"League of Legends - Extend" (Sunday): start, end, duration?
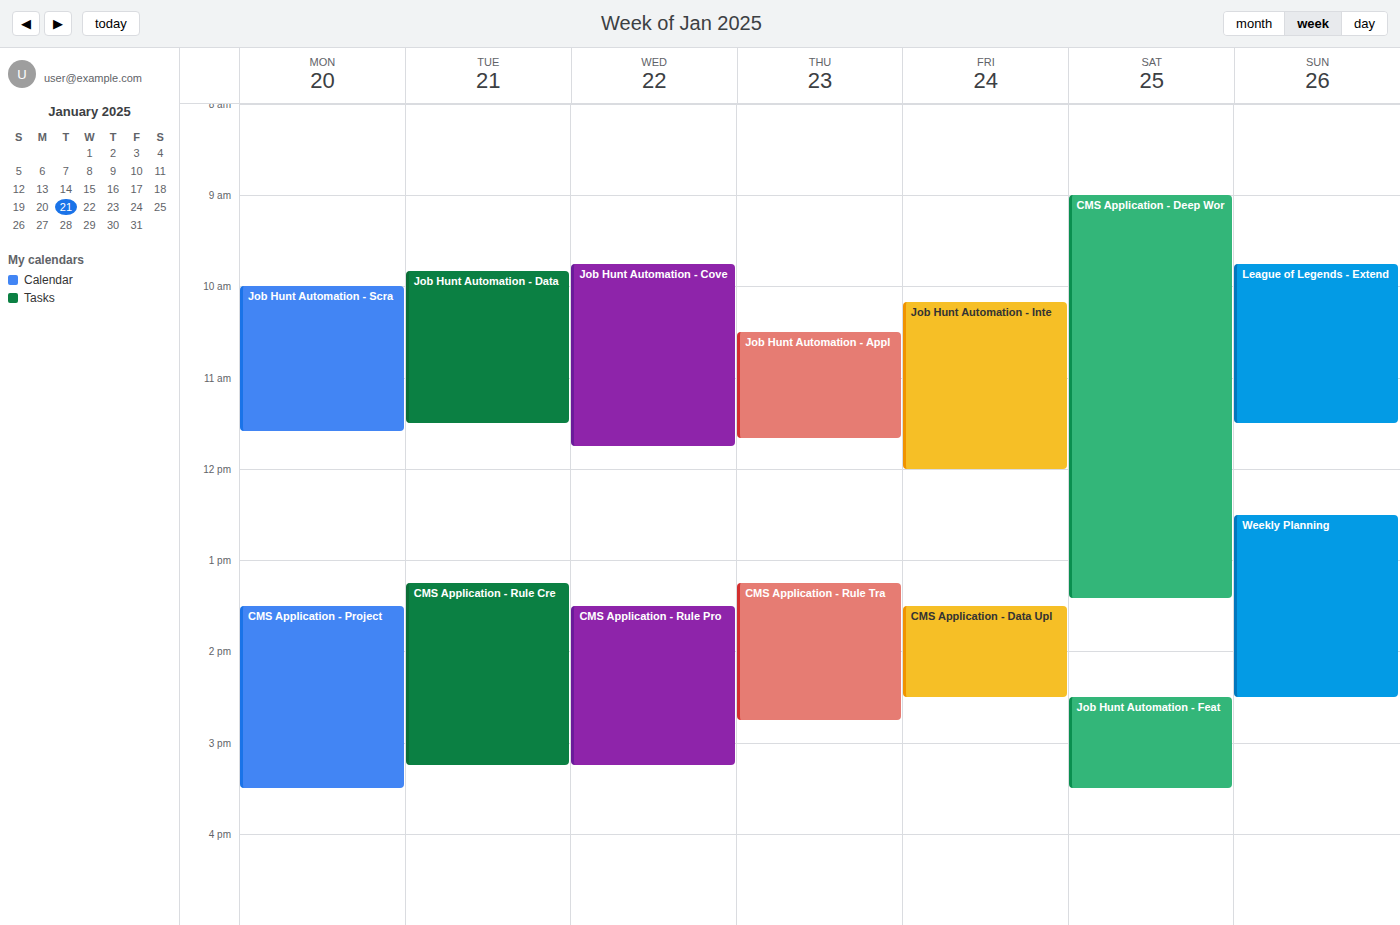
9:45 AM to 11:30 AM, 1 hour 45 minutes